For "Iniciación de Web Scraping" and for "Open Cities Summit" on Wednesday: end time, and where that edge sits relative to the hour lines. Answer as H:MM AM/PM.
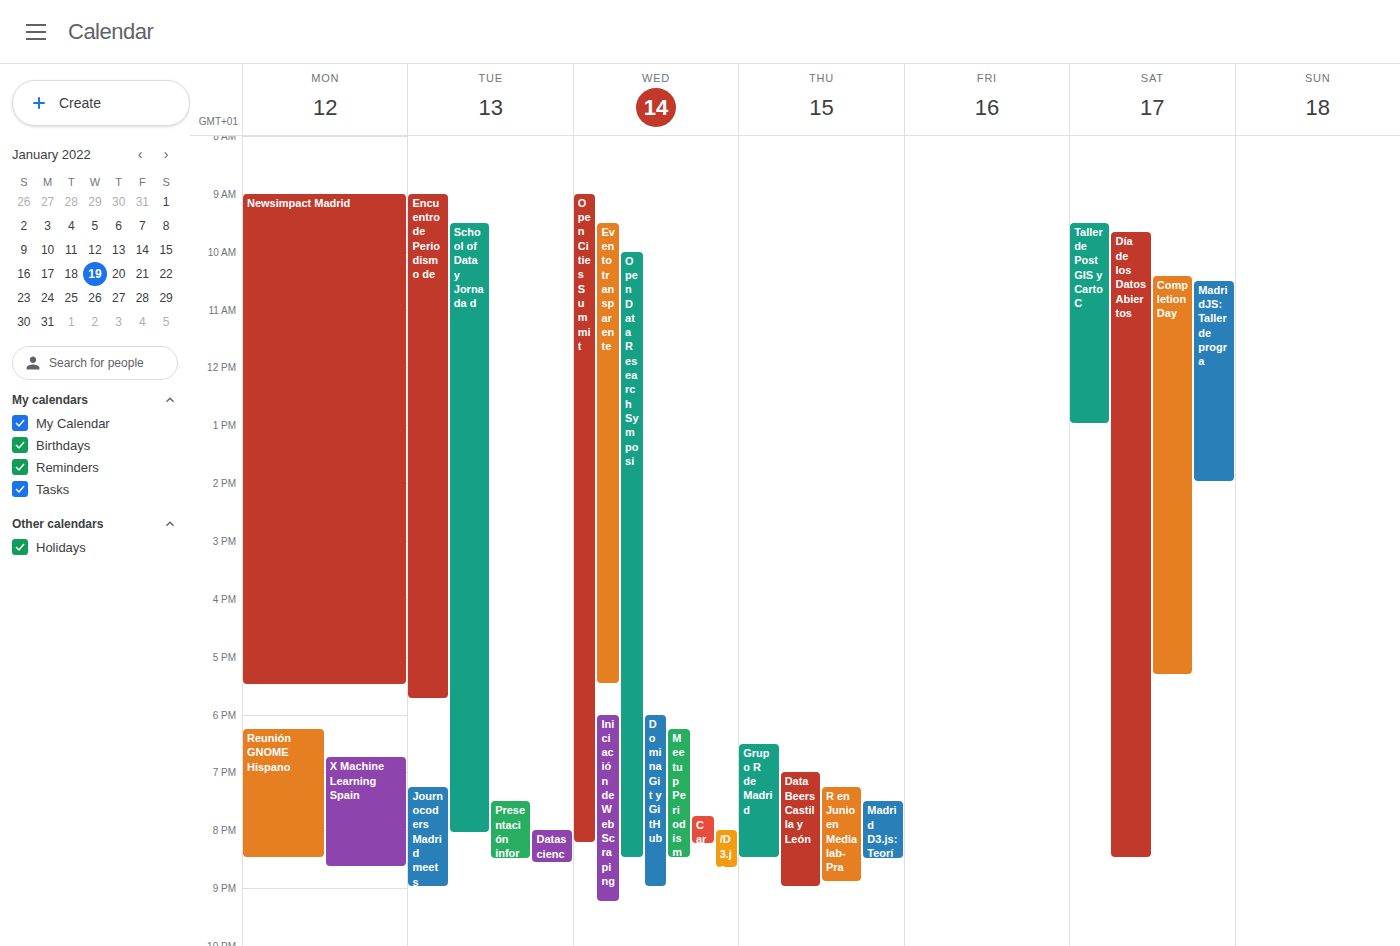
"Iniciación de Web Scraping": 9:15 PM, neither: a quarter of the way from the 9 PM line to the 10 PM line. "Open Cities Summit": 8:15 PM, neither: a quarter of the way from the 8 PM line to the 9 PM line.